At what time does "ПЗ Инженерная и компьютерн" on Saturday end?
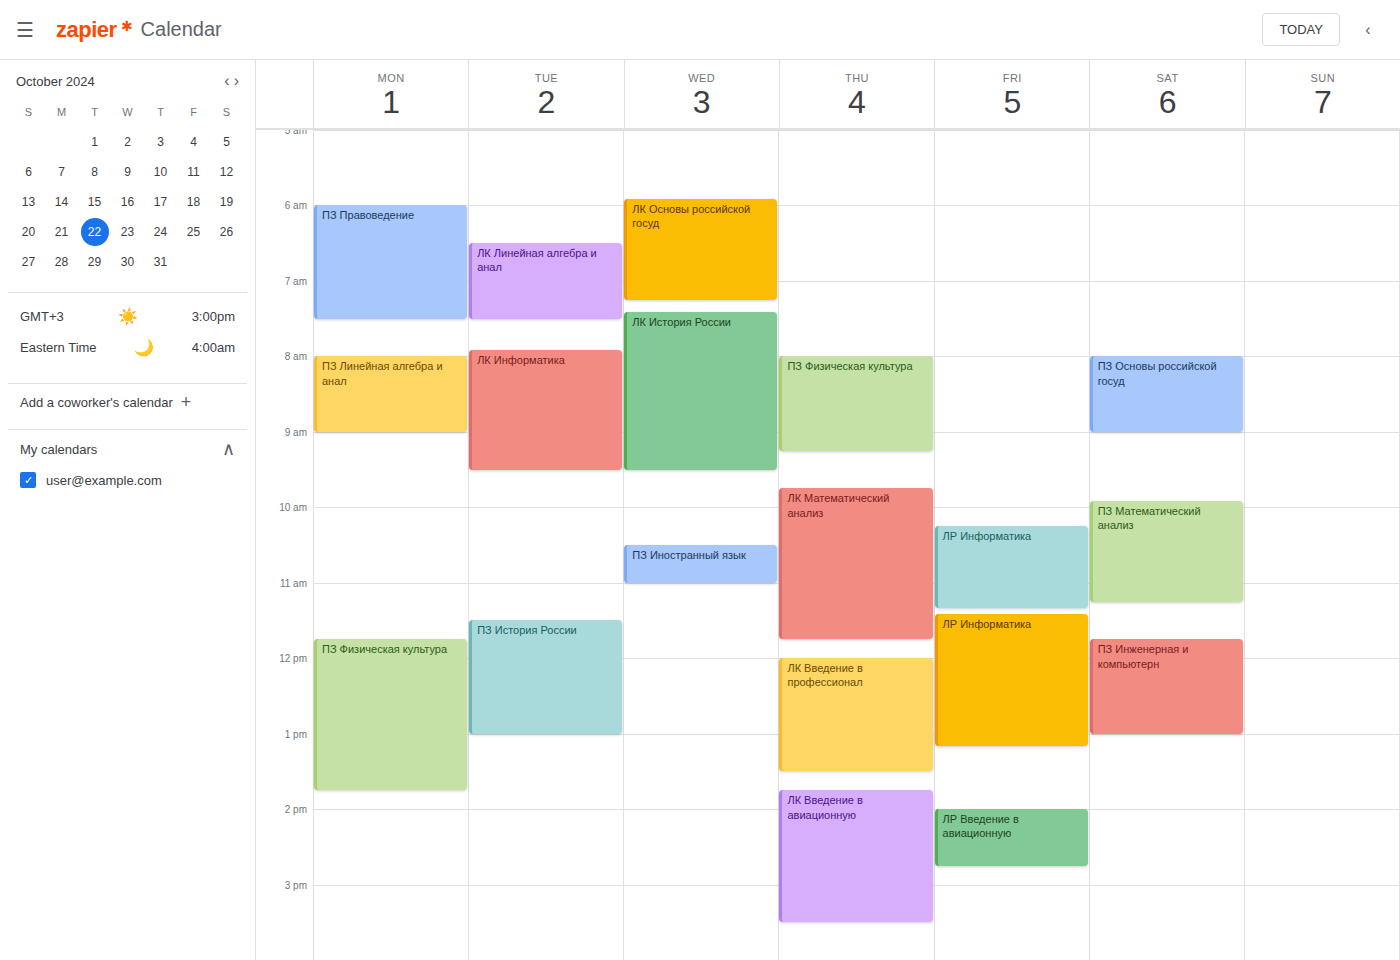
1:00 PM